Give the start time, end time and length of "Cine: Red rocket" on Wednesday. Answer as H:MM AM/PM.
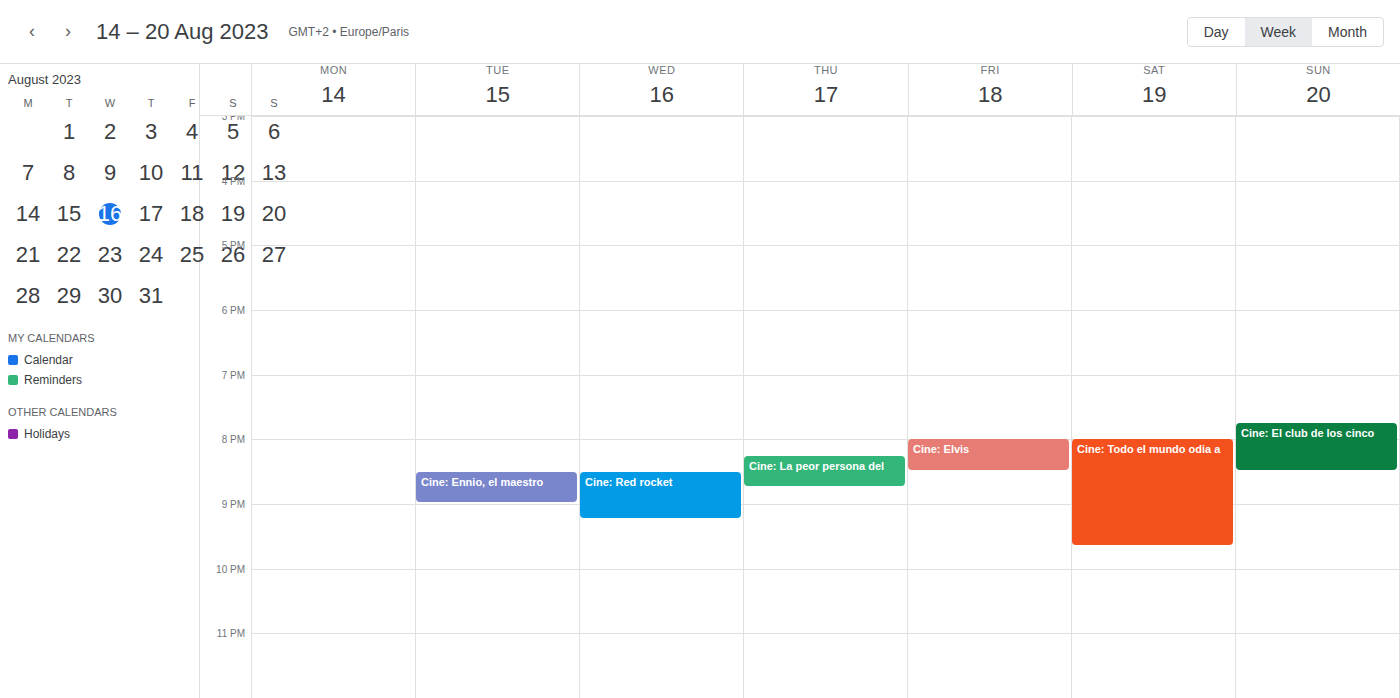
8:30 PM to 9:15 PM, 45 minutes